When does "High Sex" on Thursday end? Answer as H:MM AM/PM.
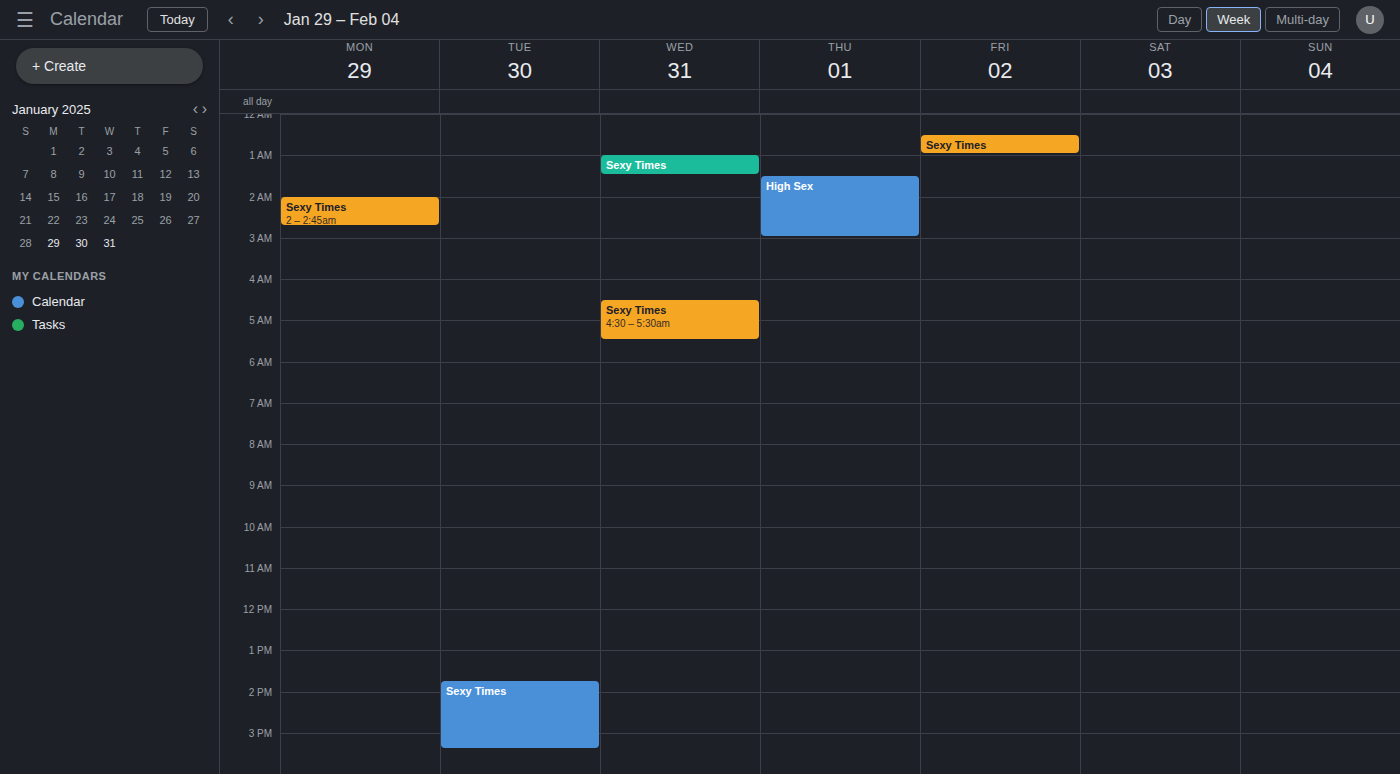
3:00 AM